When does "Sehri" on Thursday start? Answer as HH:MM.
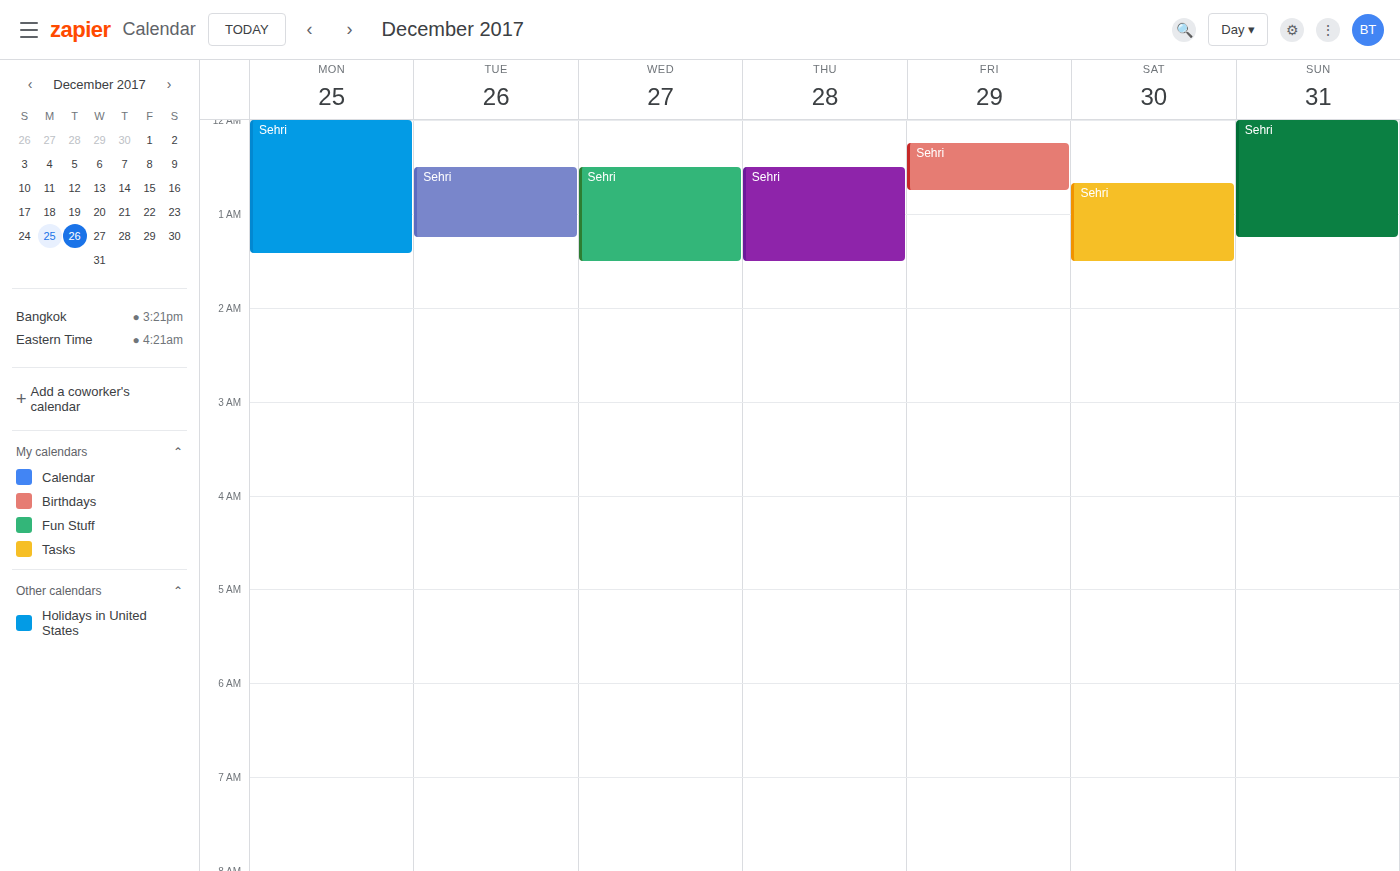
00:30